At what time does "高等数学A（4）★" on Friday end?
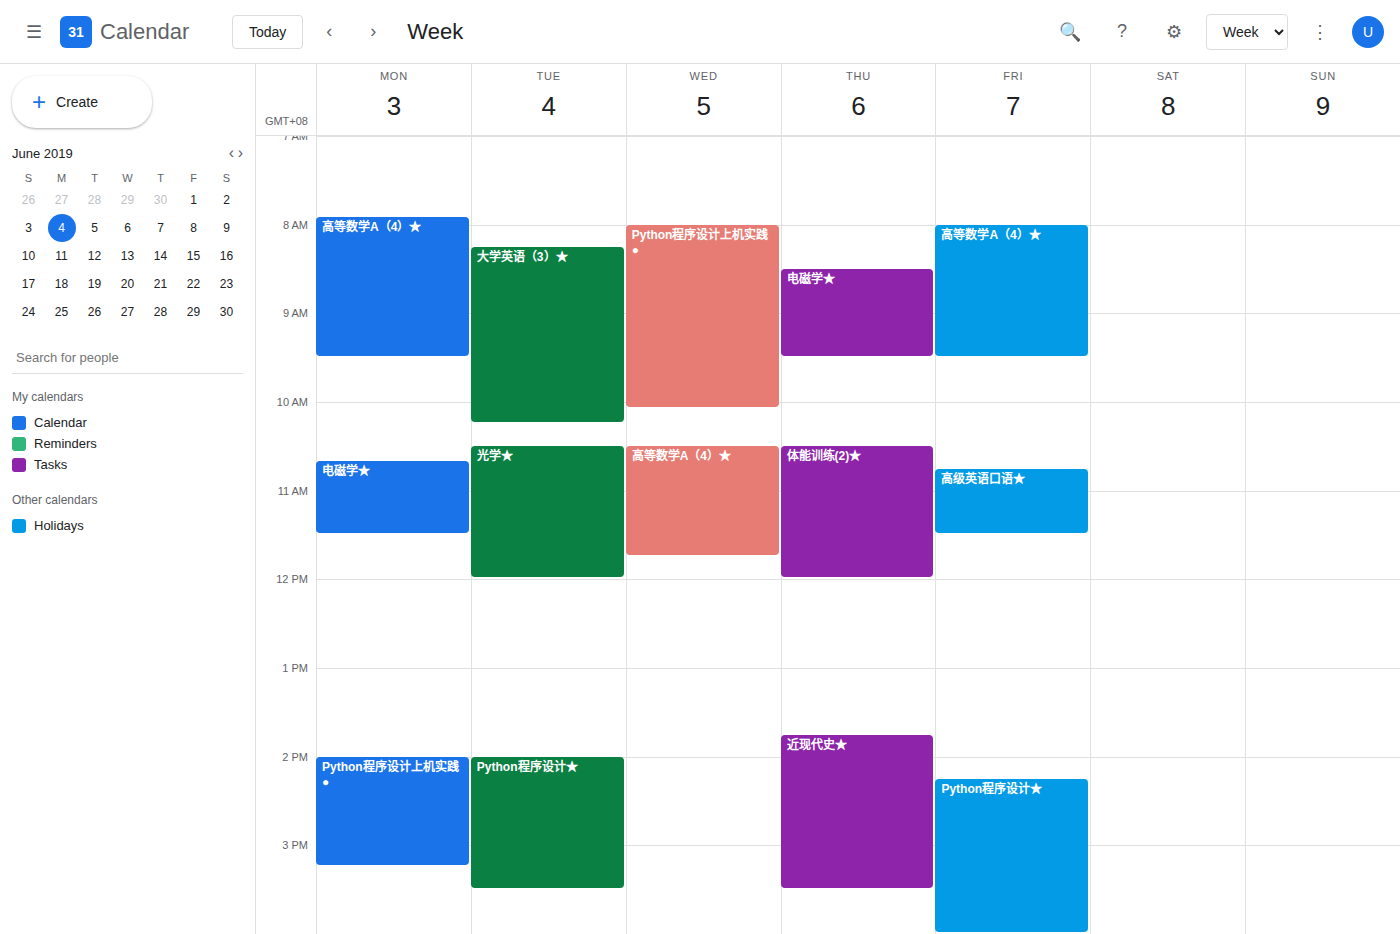
9:30 AM